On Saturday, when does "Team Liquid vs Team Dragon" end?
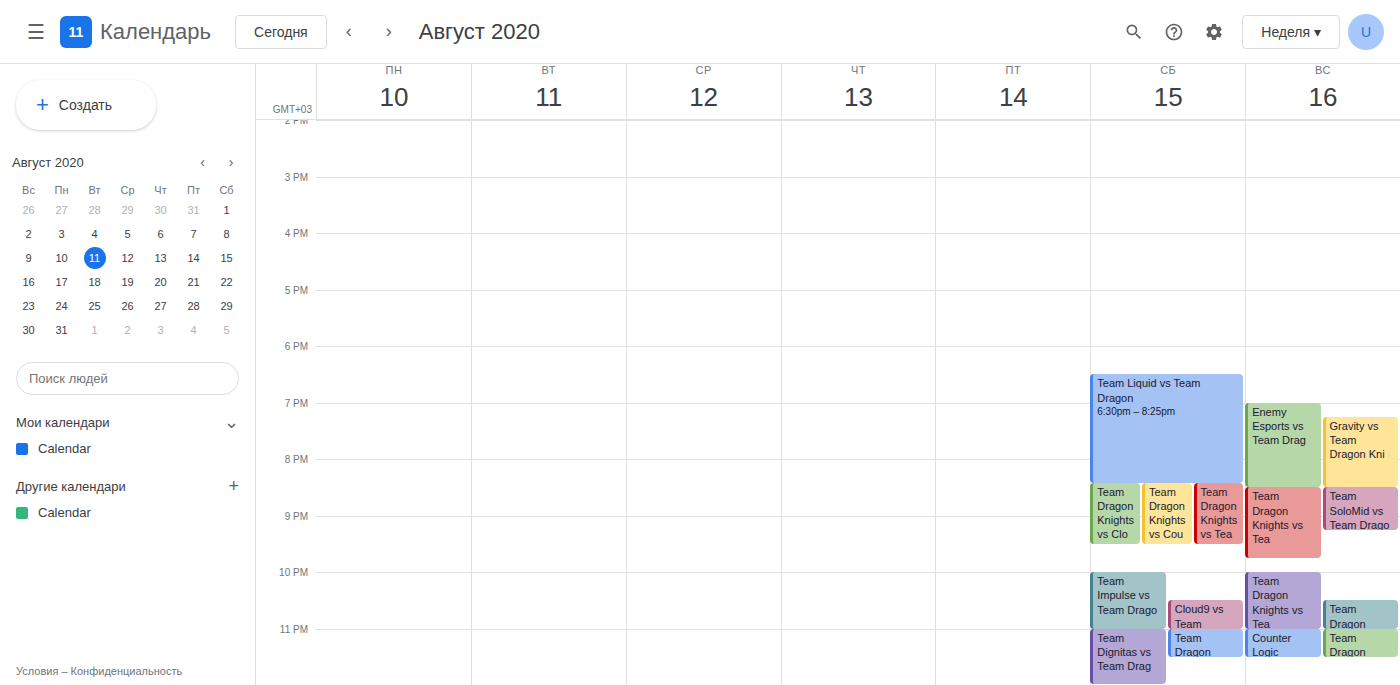
8:25 PM